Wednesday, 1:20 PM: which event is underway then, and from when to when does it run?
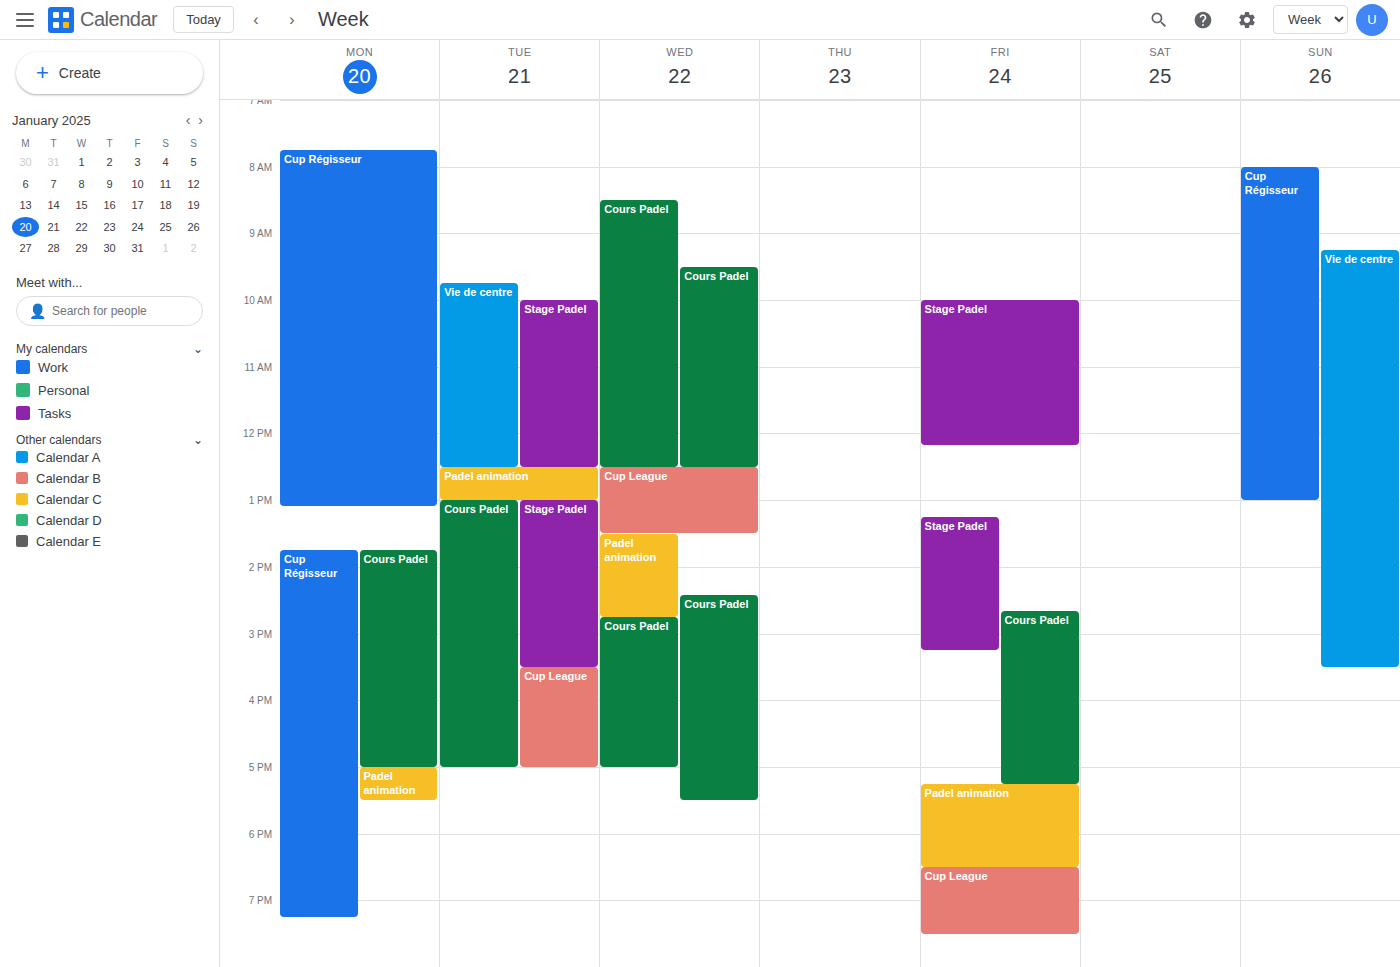
"Cup League", 12:30 PM to 1:30 PM